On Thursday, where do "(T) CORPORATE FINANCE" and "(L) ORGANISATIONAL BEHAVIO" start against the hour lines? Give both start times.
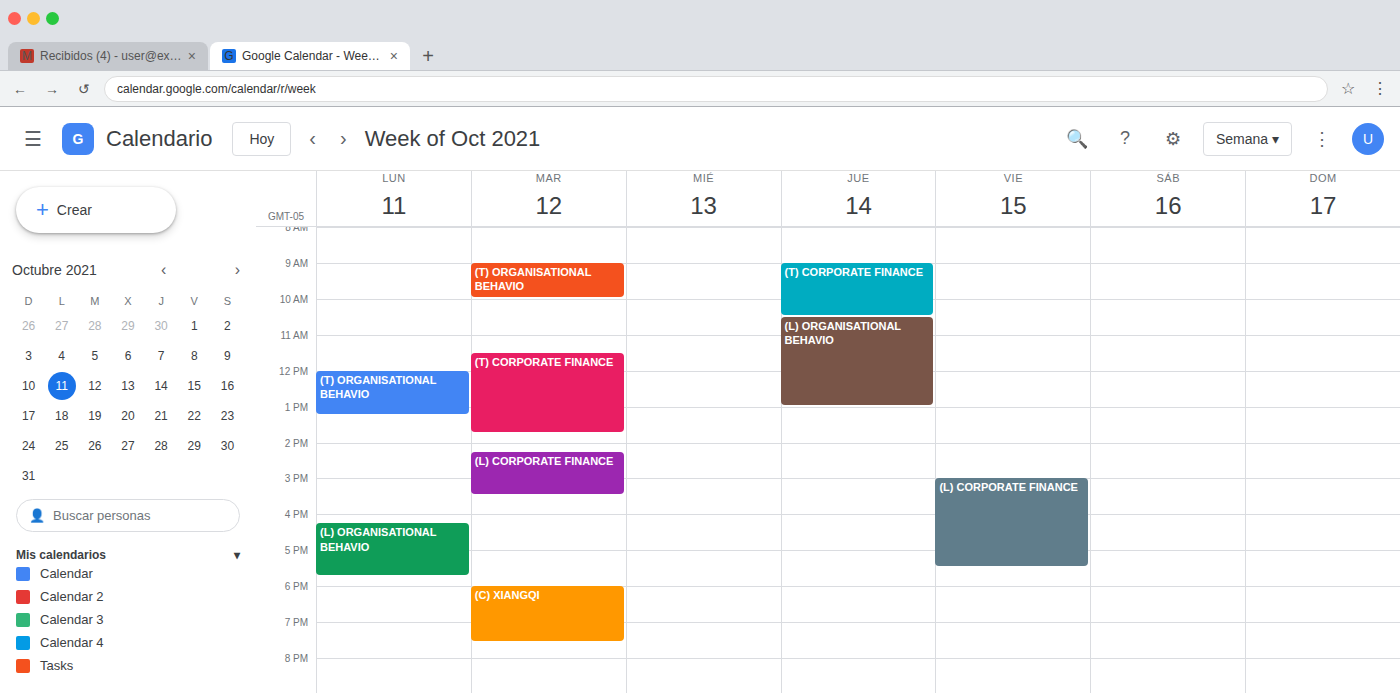
"(T) CORPORATE FINANCE": 9:00 AM, exactly on the 9 AM line. "(L) ORGANISATIONAL BEHAVIO": 10:30 AM, halfway between the 10 AM and 11 AM lines.